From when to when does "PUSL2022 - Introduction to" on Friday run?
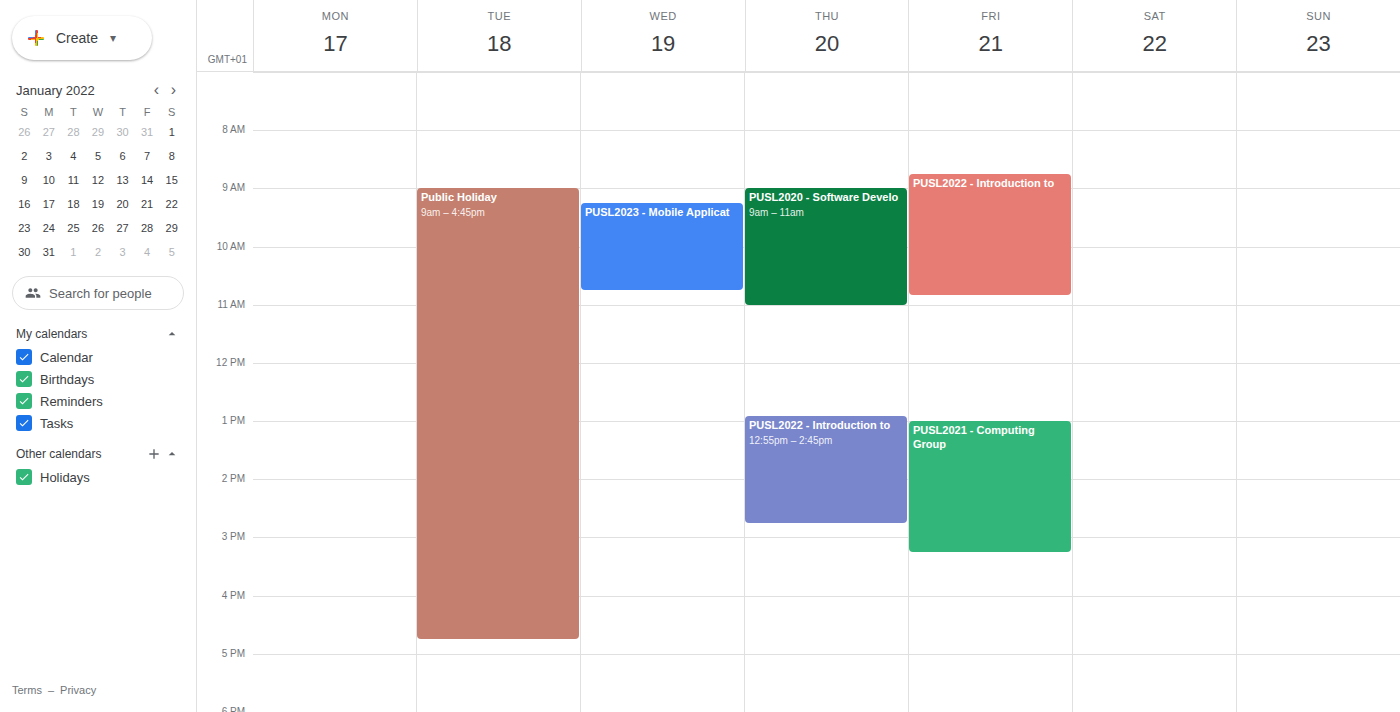
08:45 to 10:50